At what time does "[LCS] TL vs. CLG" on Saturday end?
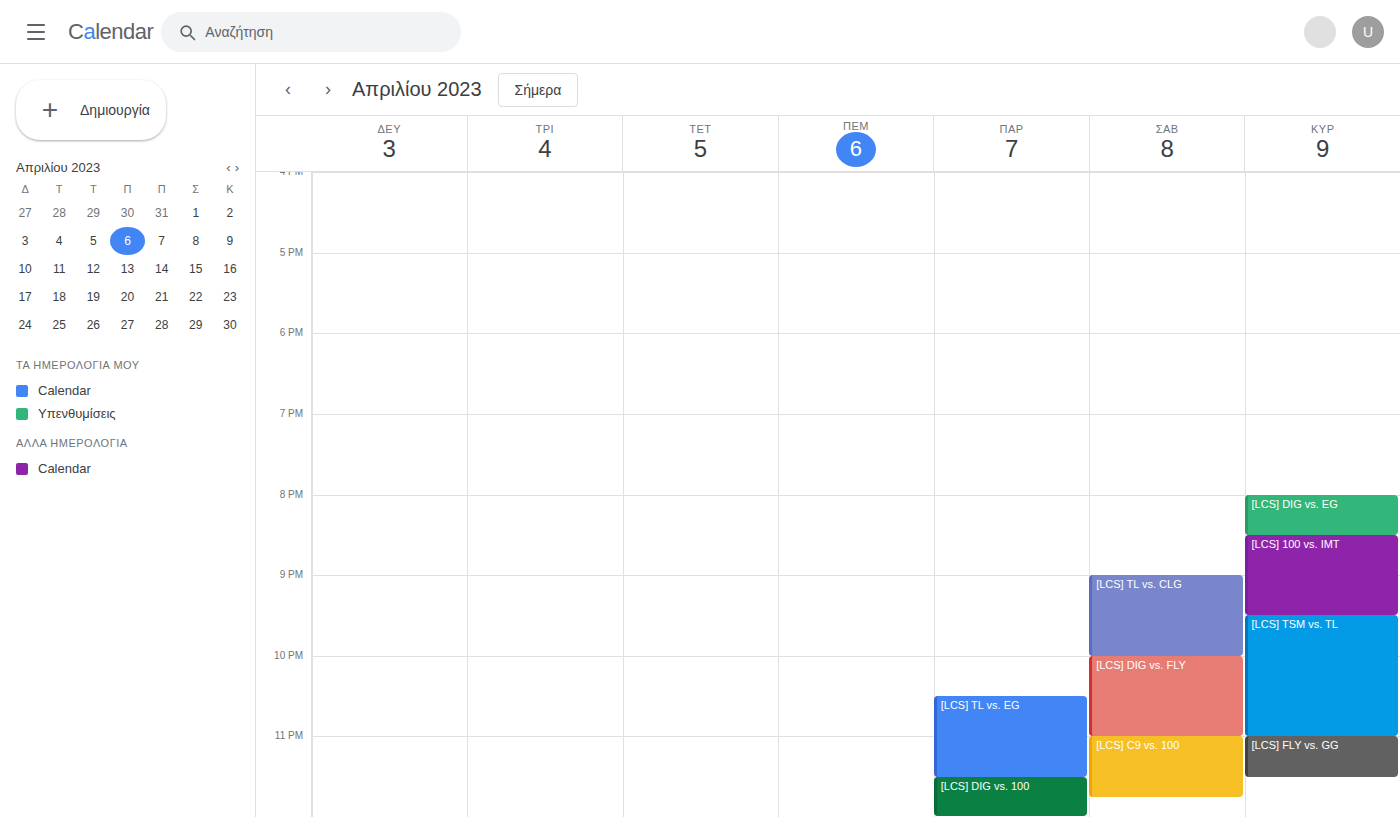
10:00 PM